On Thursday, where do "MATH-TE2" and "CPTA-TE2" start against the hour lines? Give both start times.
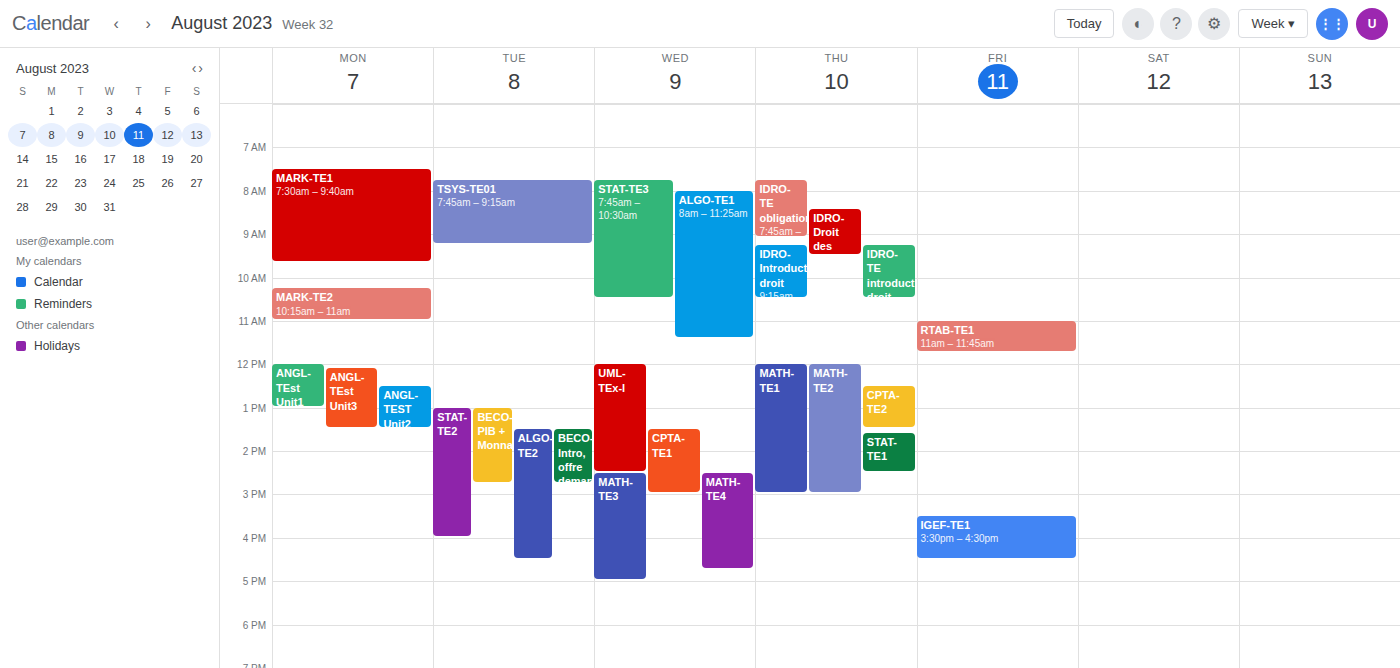
"MATH-TE2": 12:00 PM, exactly on the 12 PM line. "CPTA-TE2": 12:30 PM, halfway between the 12 PM and 1 PM lines.